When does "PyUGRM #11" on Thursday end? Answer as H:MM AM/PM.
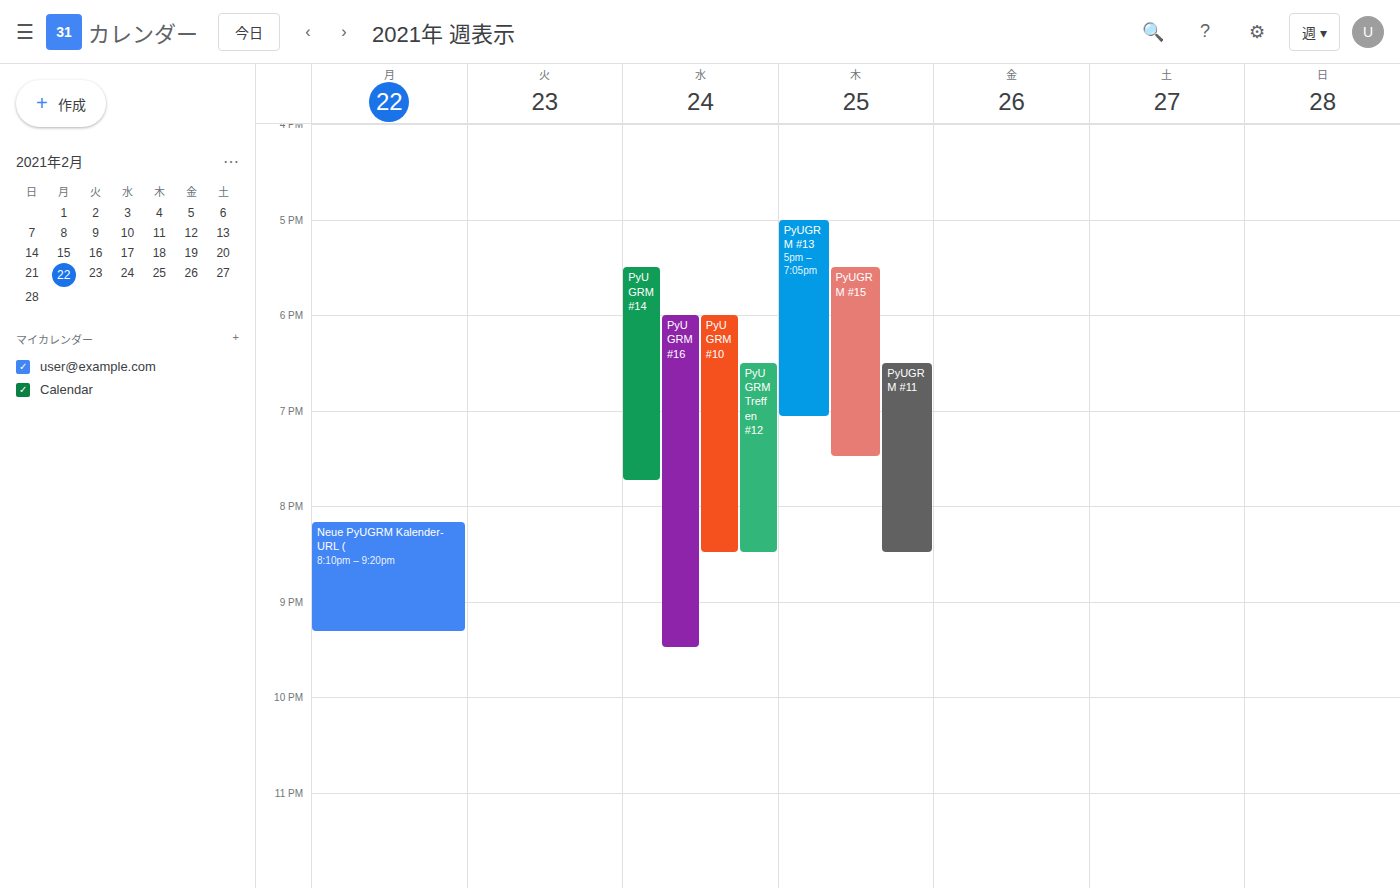
8:30 PM